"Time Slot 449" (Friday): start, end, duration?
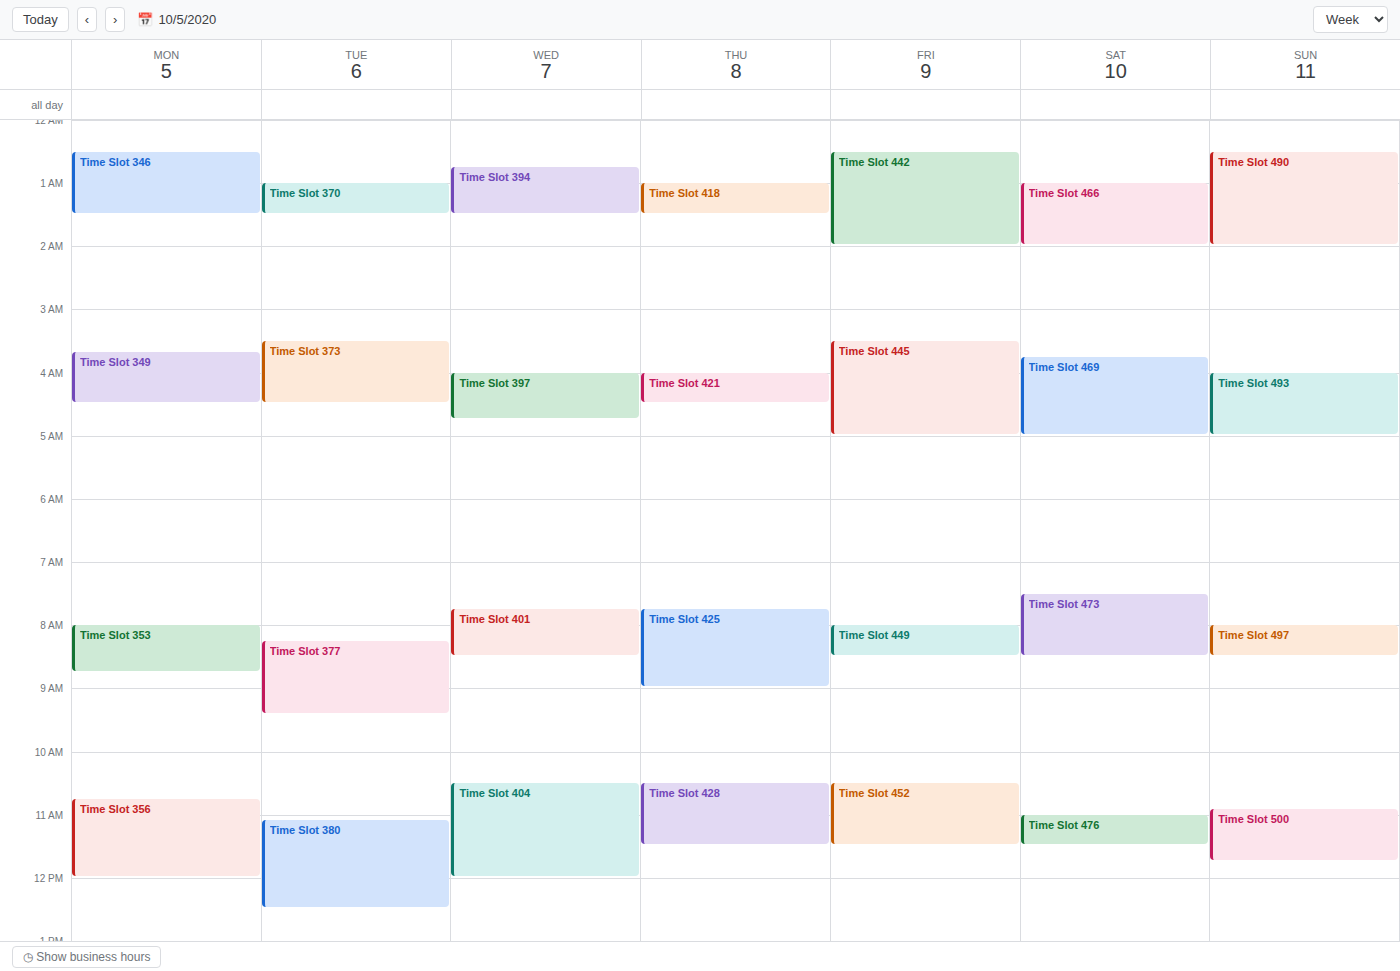
08:00 to 08:30, 30 minutes